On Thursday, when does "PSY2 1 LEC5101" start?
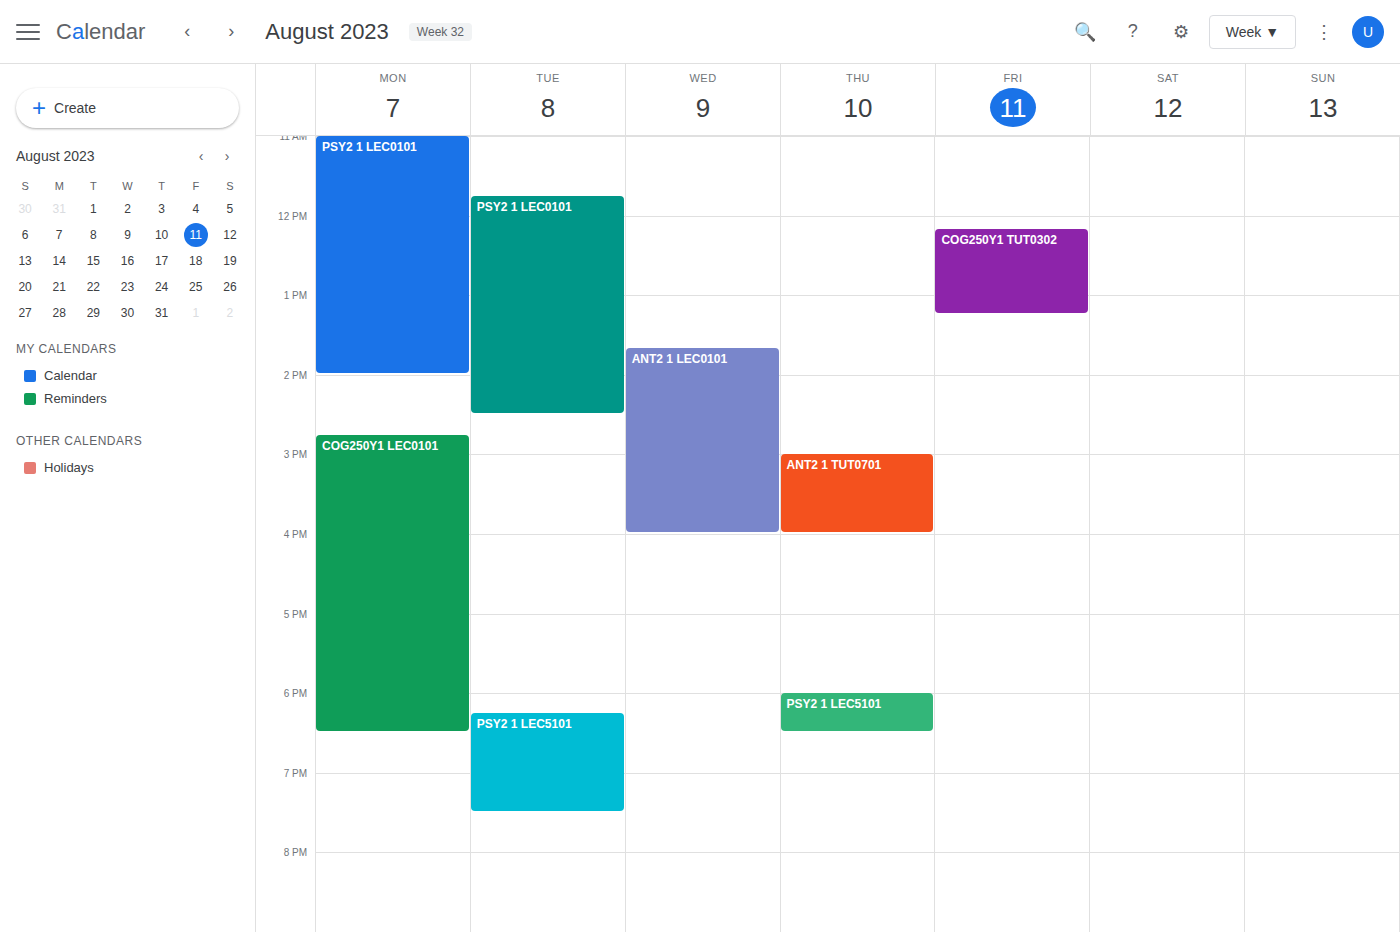
6:00 PM